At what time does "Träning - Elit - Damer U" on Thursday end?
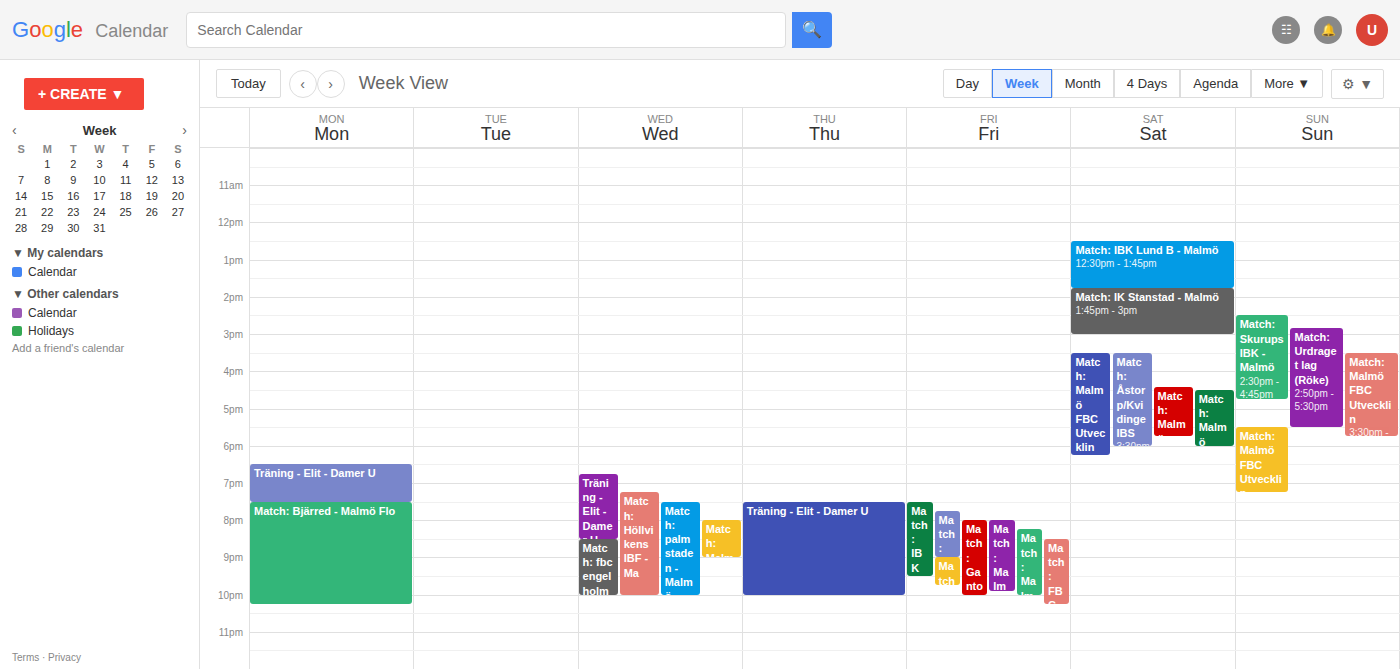
22:00